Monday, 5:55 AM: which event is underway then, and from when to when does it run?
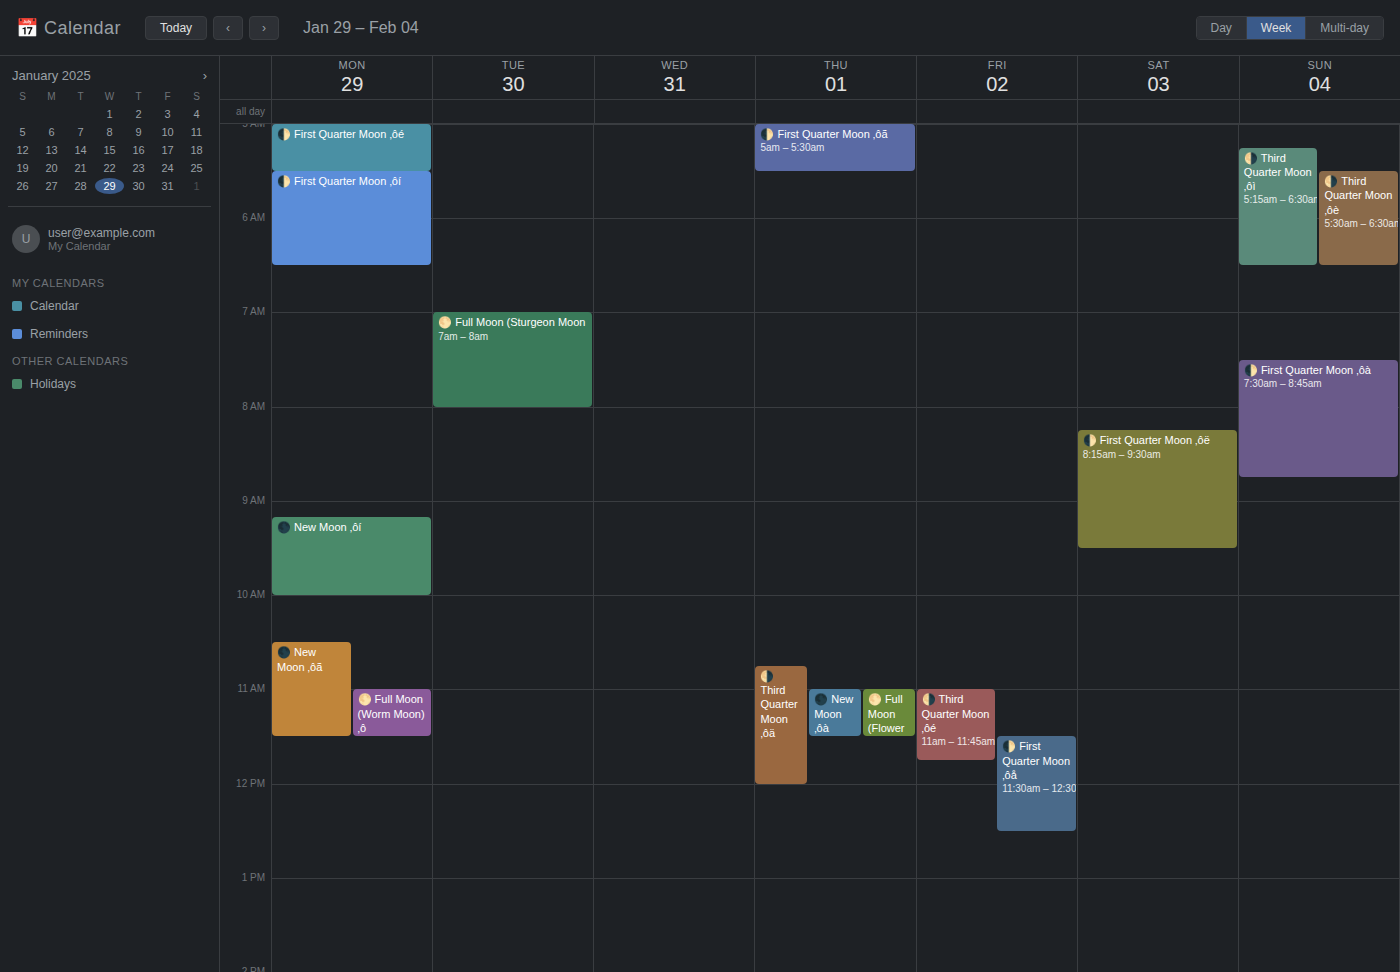
"🌓 First Quarter Moon ‚ôí", 5:30 AM to 6:30 AM